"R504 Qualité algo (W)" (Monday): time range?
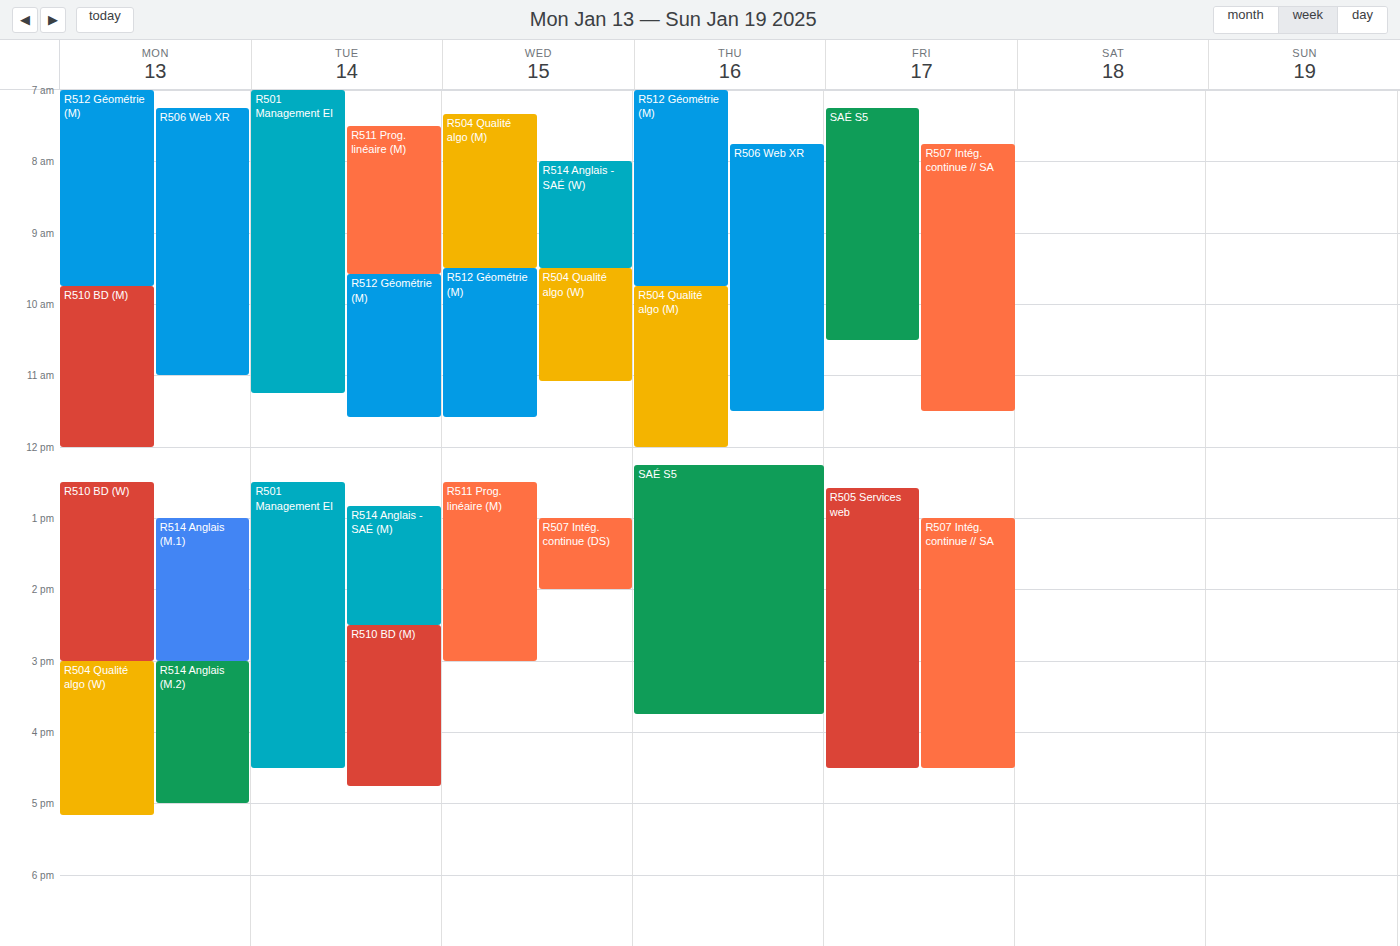
15:00 to 17:10